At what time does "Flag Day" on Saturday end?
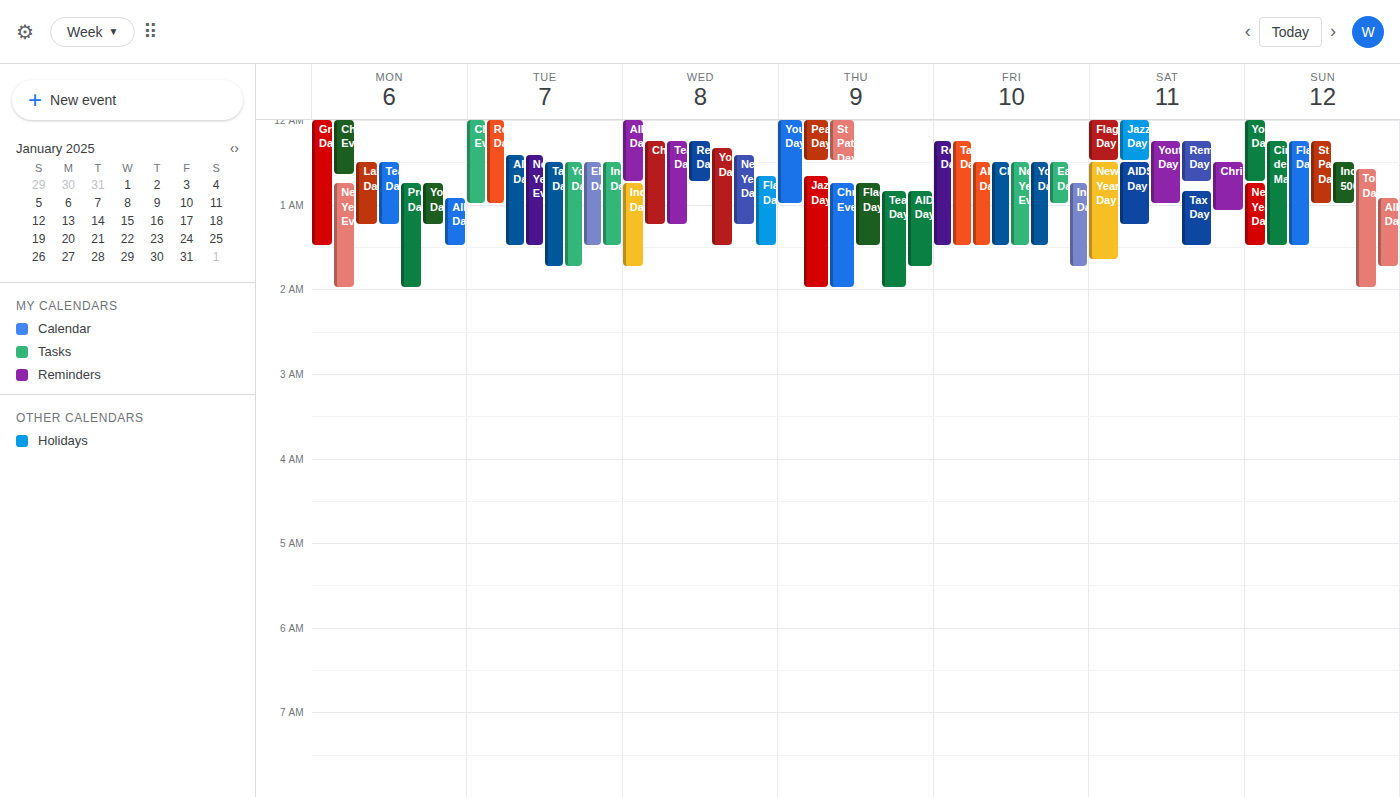
12:30 AM